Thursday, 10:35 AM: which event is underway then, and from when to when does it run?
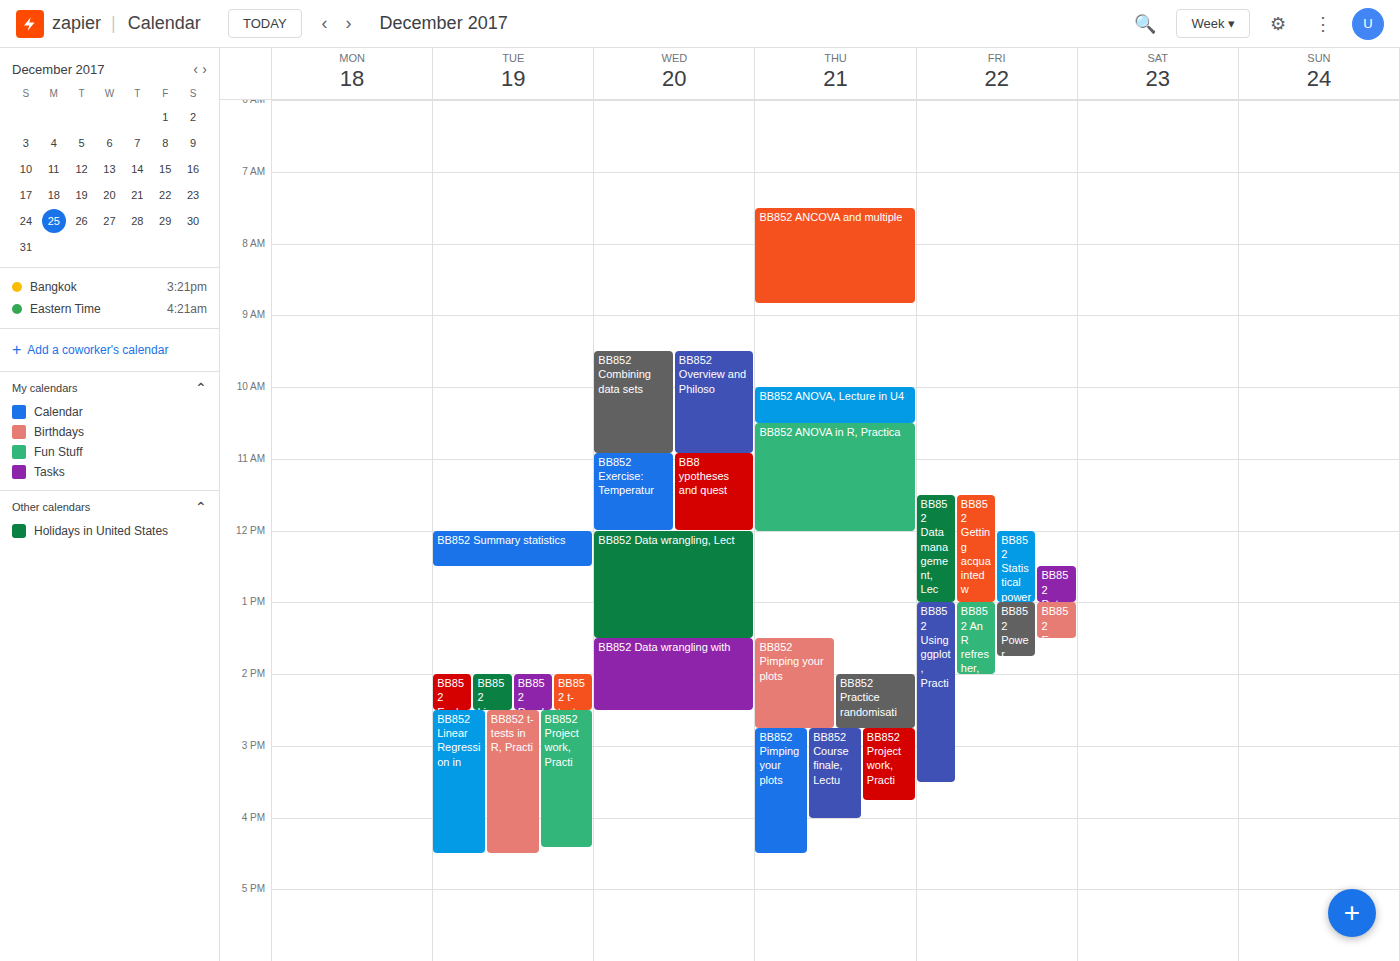
"BB852 ANOVA in R, Practica", 10:30 AM to 12:00 PM